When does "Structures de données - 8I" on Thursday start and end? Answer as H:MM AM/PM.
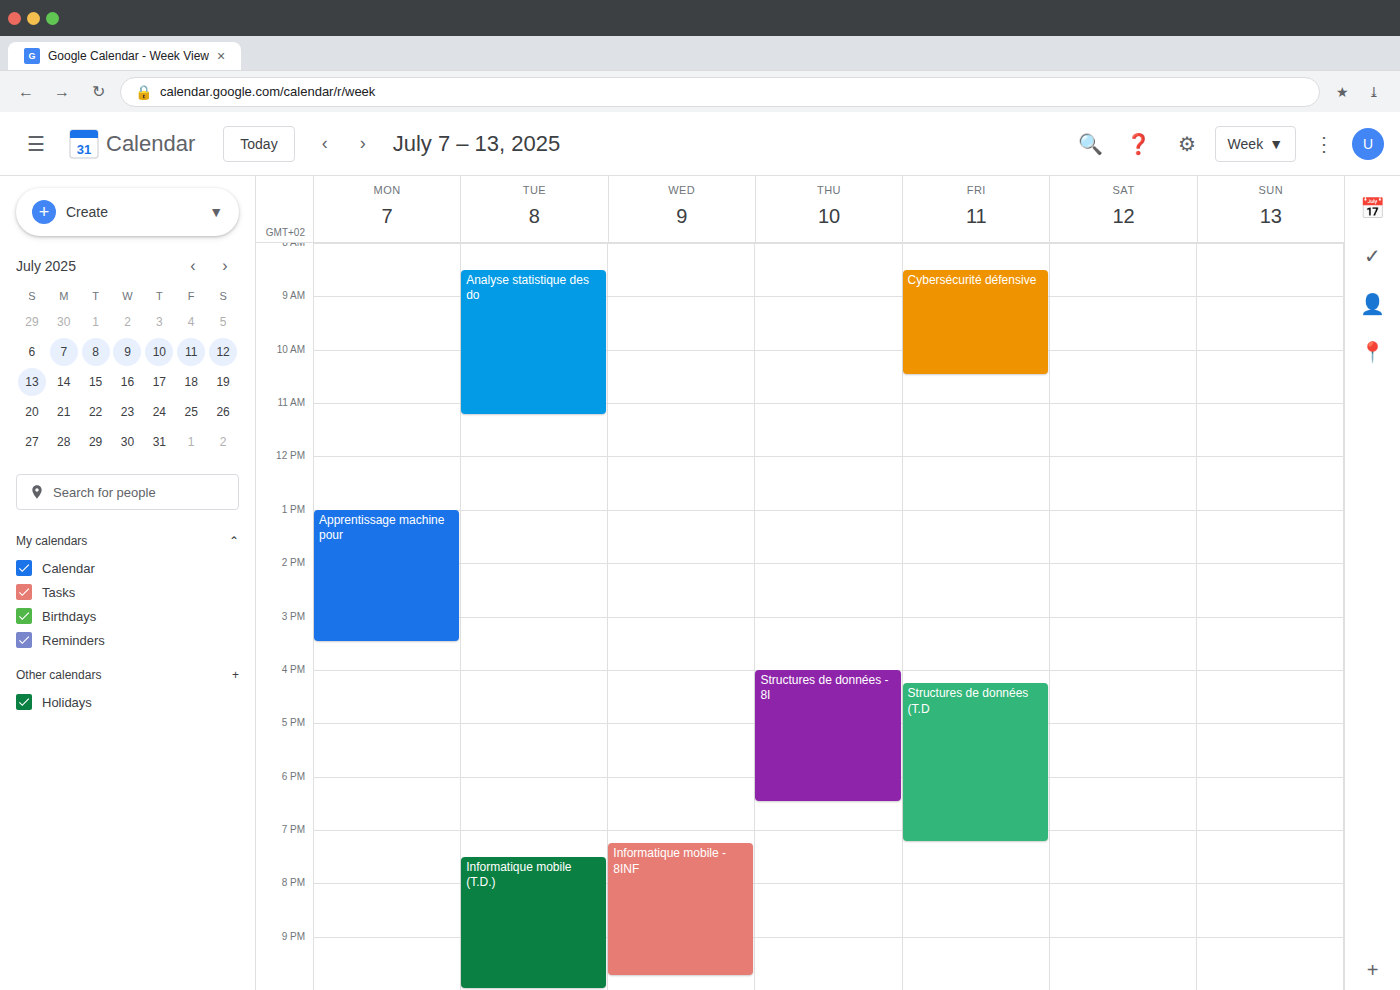
4:00 PM to 6:30 PM